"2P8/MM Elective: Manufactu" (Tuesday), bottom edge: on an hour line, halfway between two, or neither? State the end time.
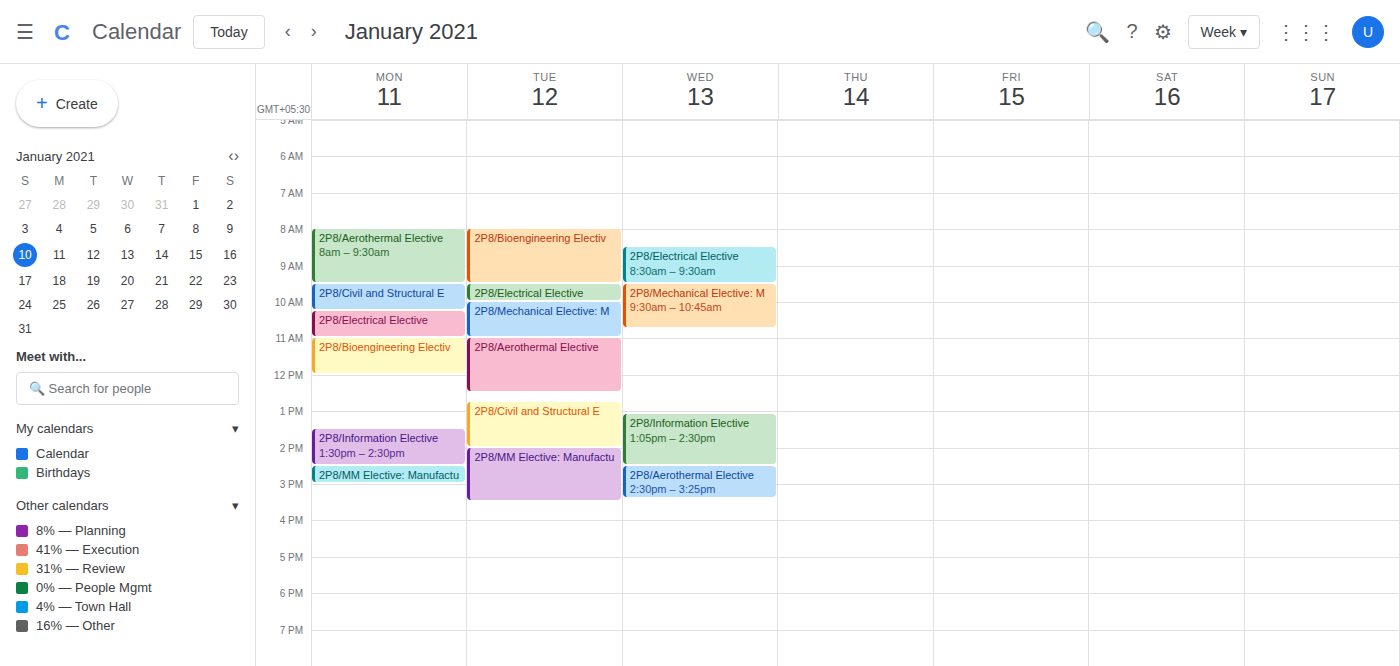
3:30 PM -- halfway between the 3 PM and 4 PM lines.